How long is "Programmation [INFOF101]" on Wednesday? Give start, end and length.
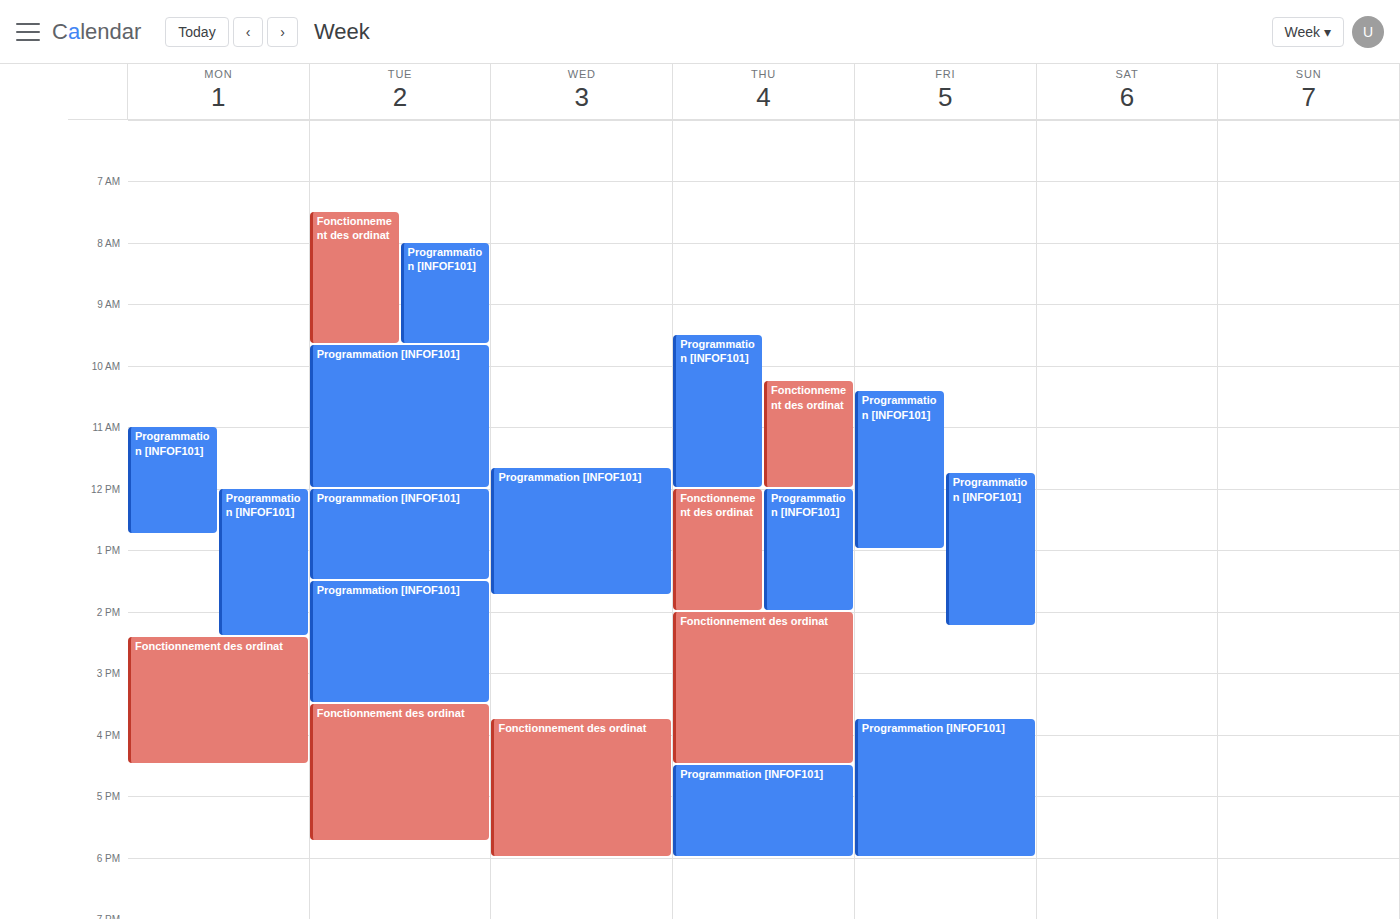
11:40 AM to 1:45 PM, 2 hours 5 minutes